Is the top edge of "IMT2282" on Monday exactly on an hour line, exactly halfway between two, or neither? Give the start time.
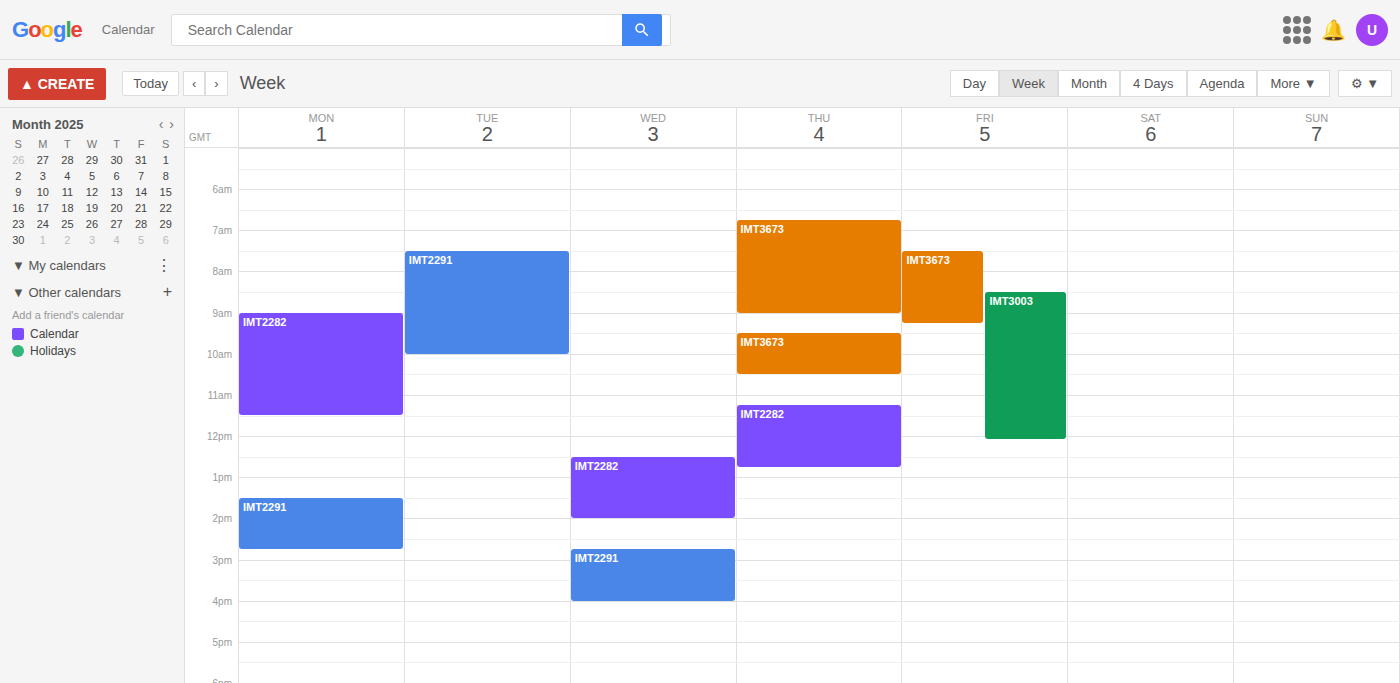
9:00 AM -- exactly on the 9 AM line.